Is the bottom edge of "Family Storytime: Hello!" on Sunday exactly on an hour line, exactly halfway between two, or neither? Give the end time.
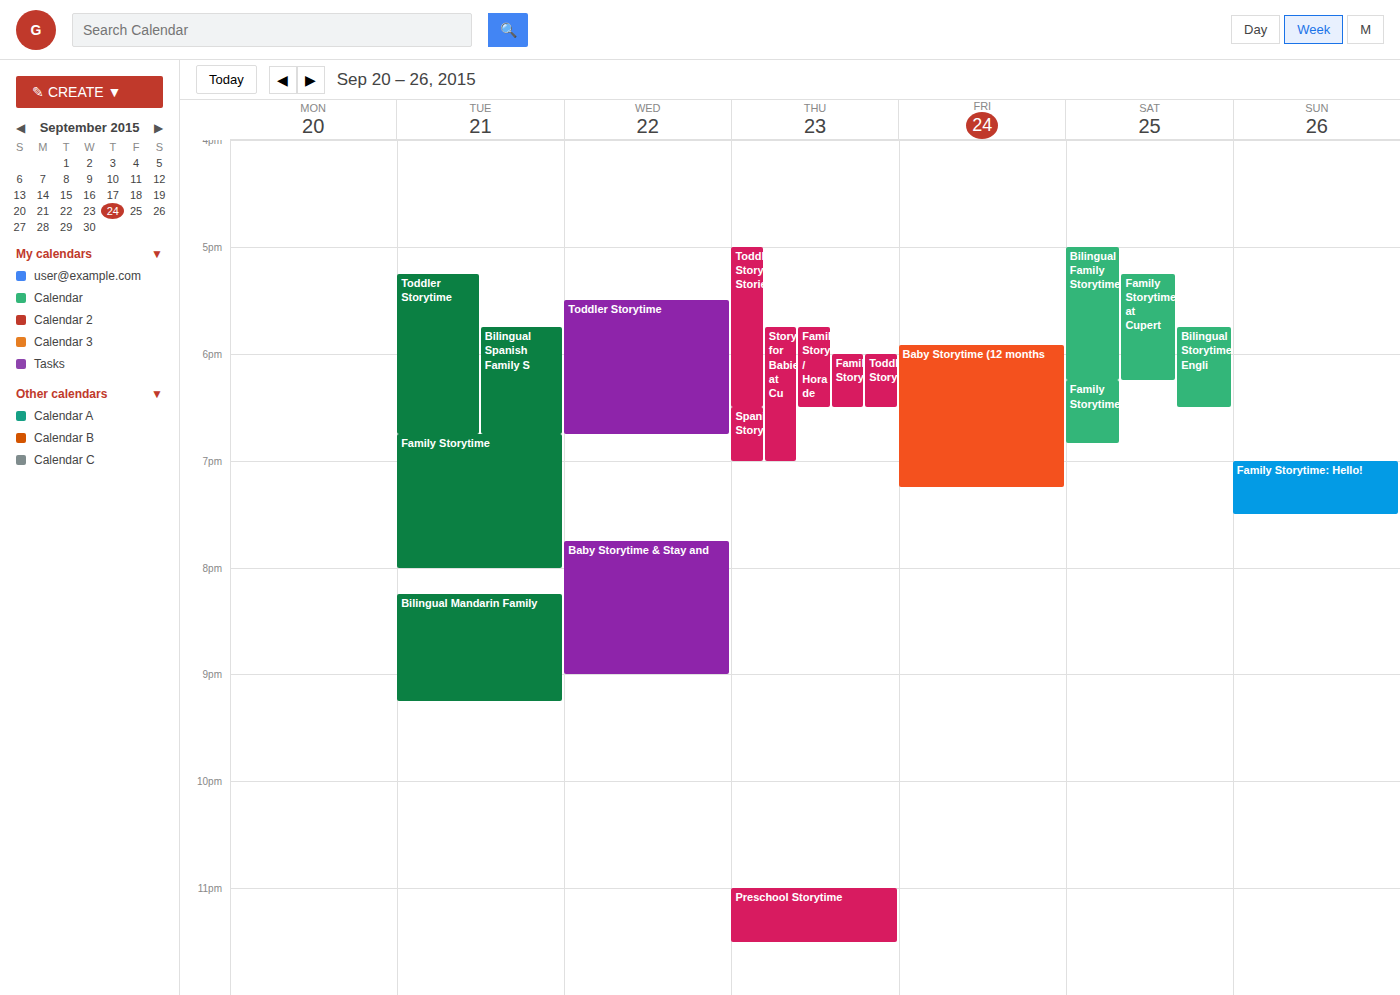
19:30 -- halfway between the 19:00 and 20:00 lines.